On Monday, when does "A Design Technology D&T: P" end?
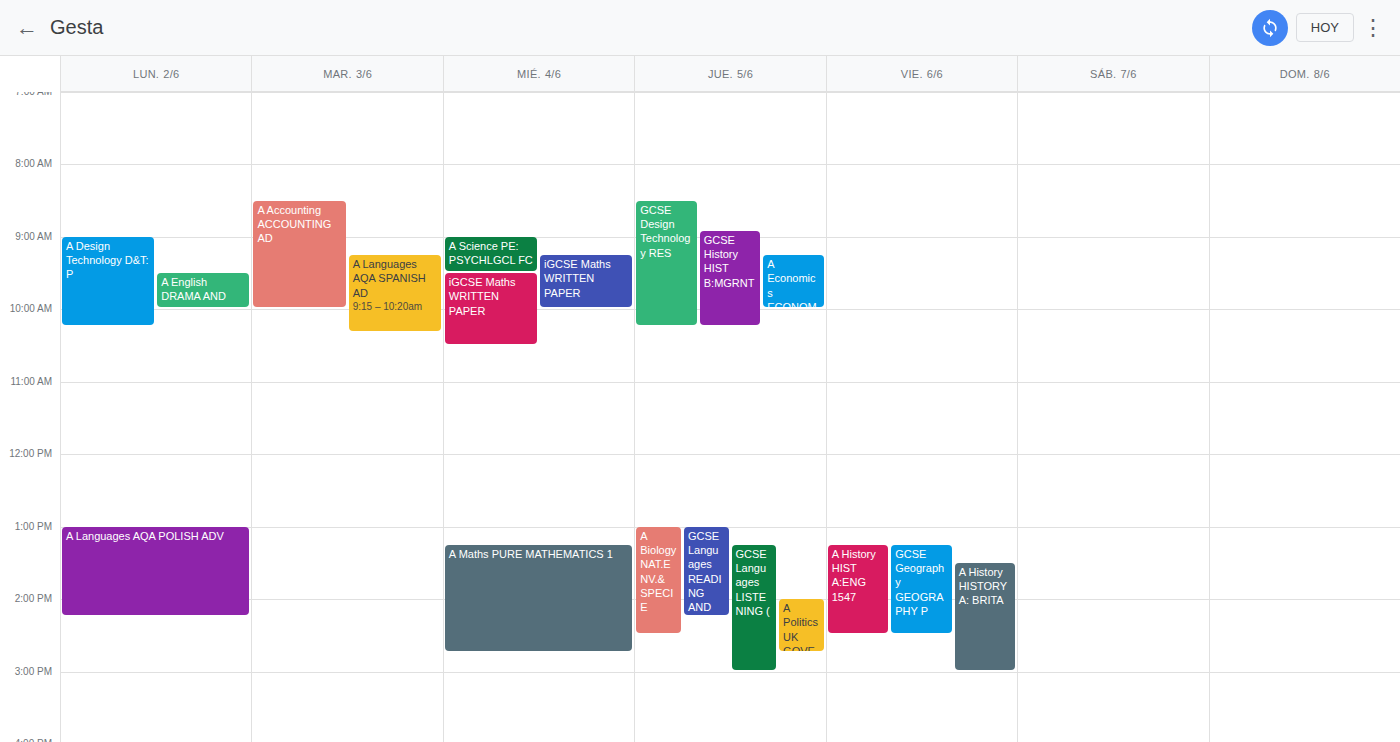
10:15 AM